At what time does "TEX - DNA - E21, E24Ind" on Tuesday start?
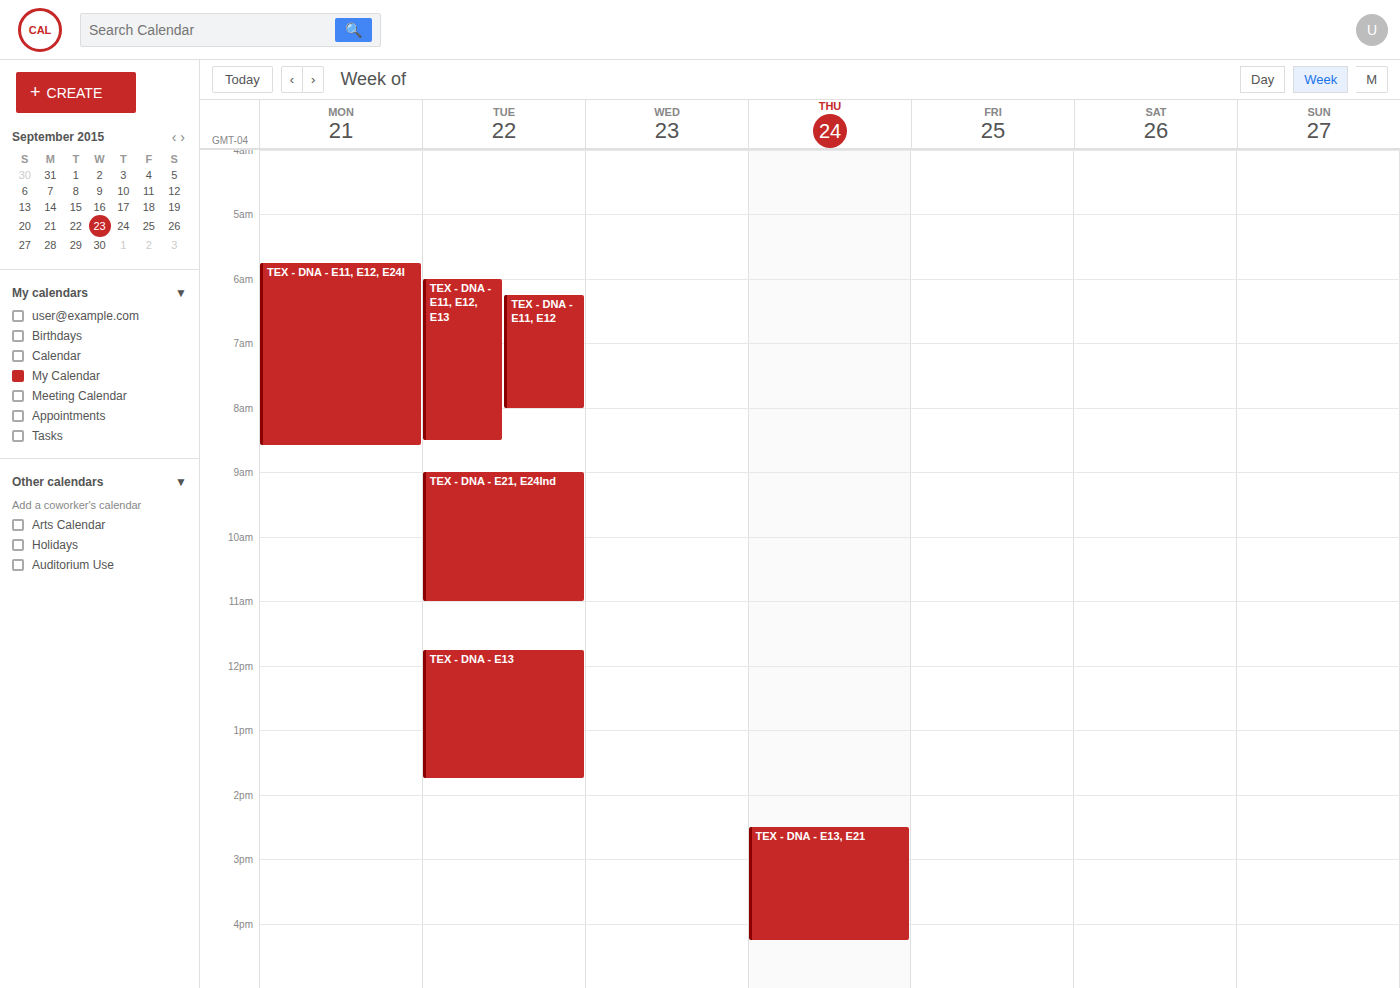
9:00 AM